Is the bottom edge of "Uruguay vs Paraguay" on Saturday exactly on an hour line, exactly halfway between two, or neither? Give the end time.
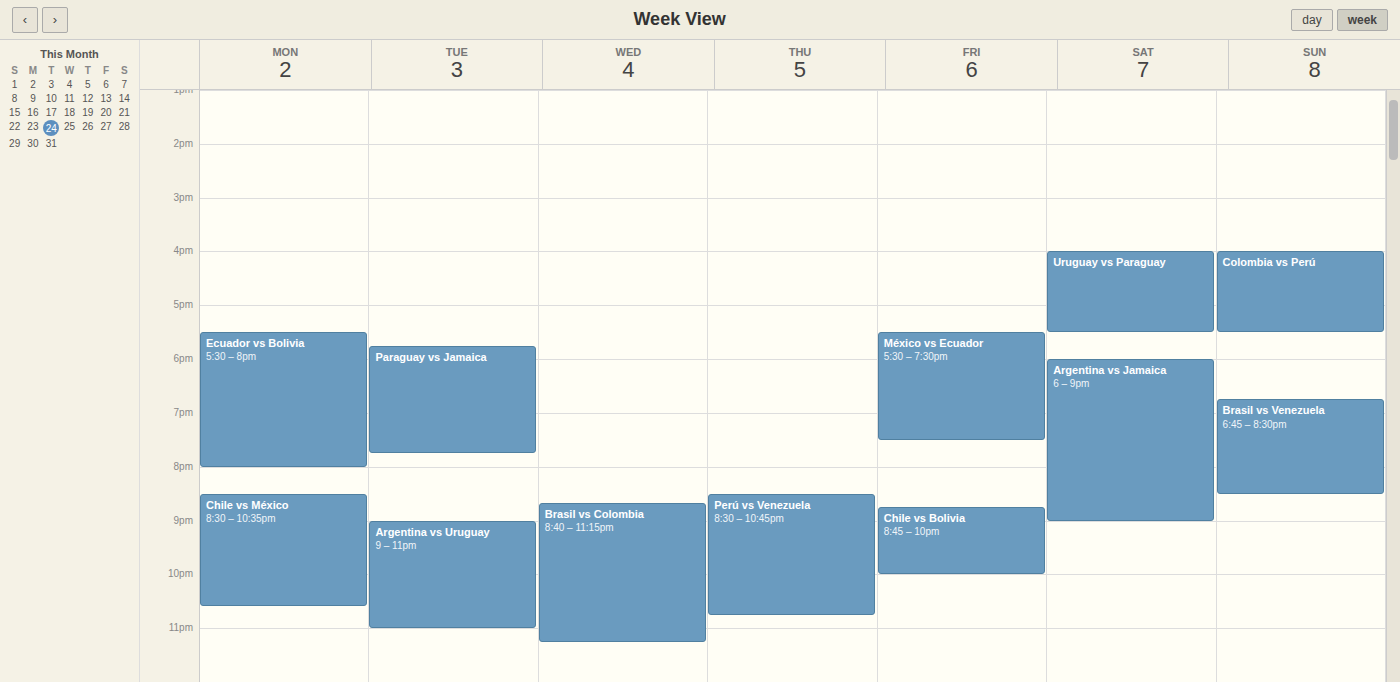
5:30 PM -- halfway between the 5 PM and 6 PM lines.